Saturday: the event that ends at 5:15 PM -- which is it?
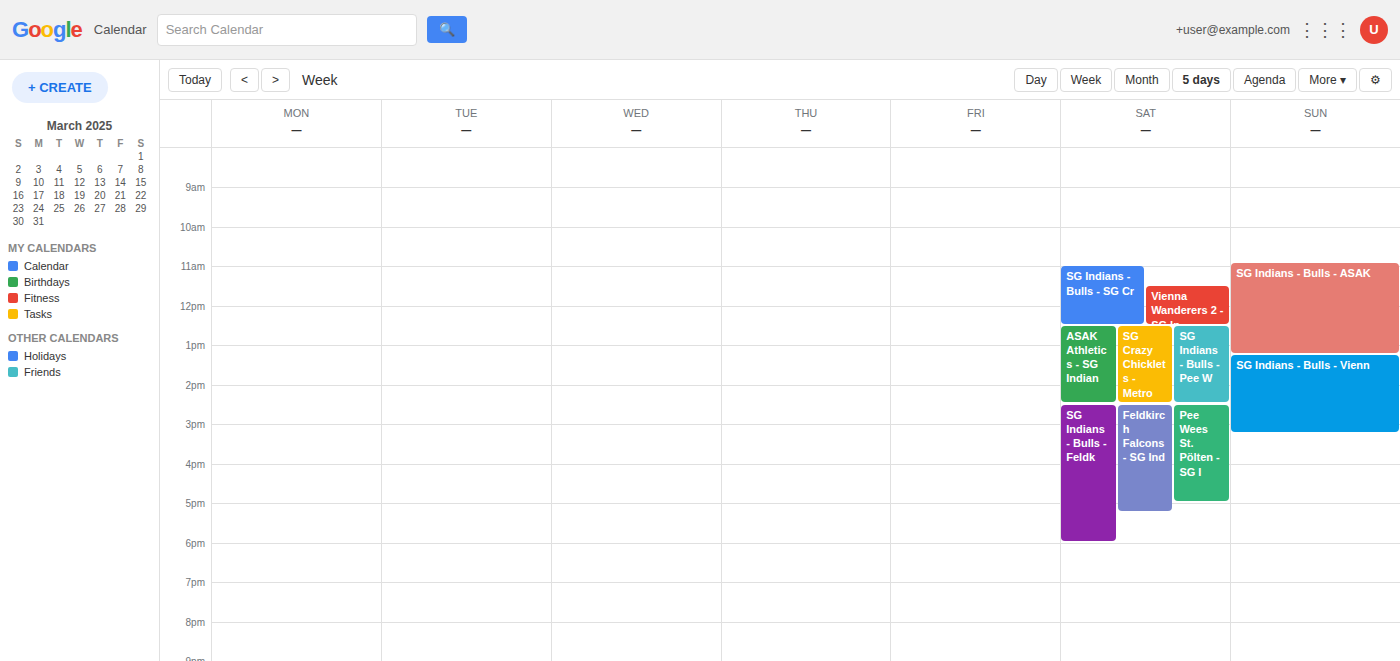
"Feldkirch Falcons - SG Ind"